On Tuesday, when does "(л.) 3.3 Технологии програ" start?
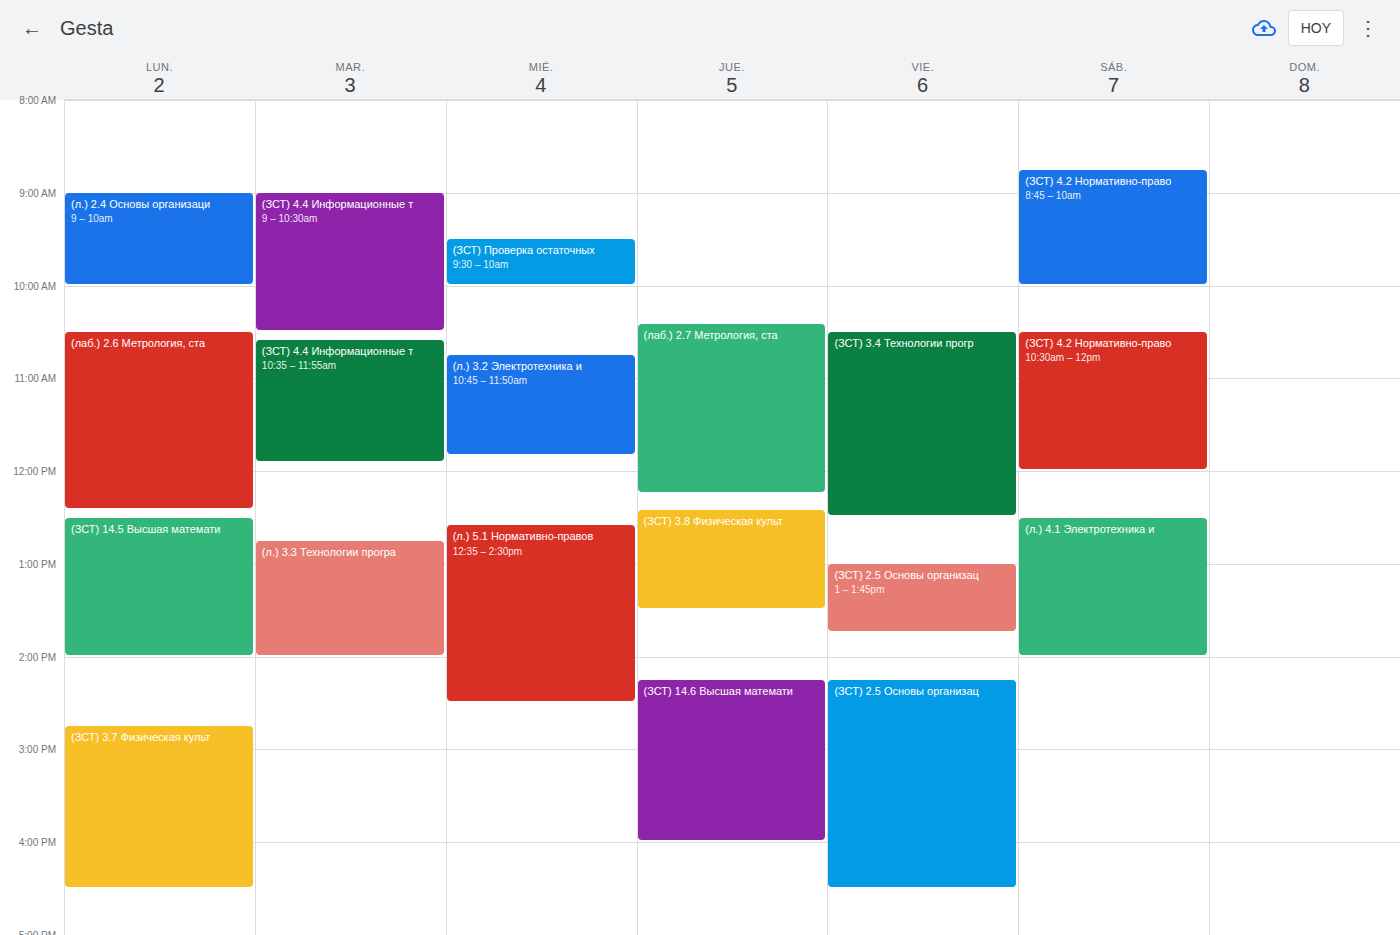
12:45